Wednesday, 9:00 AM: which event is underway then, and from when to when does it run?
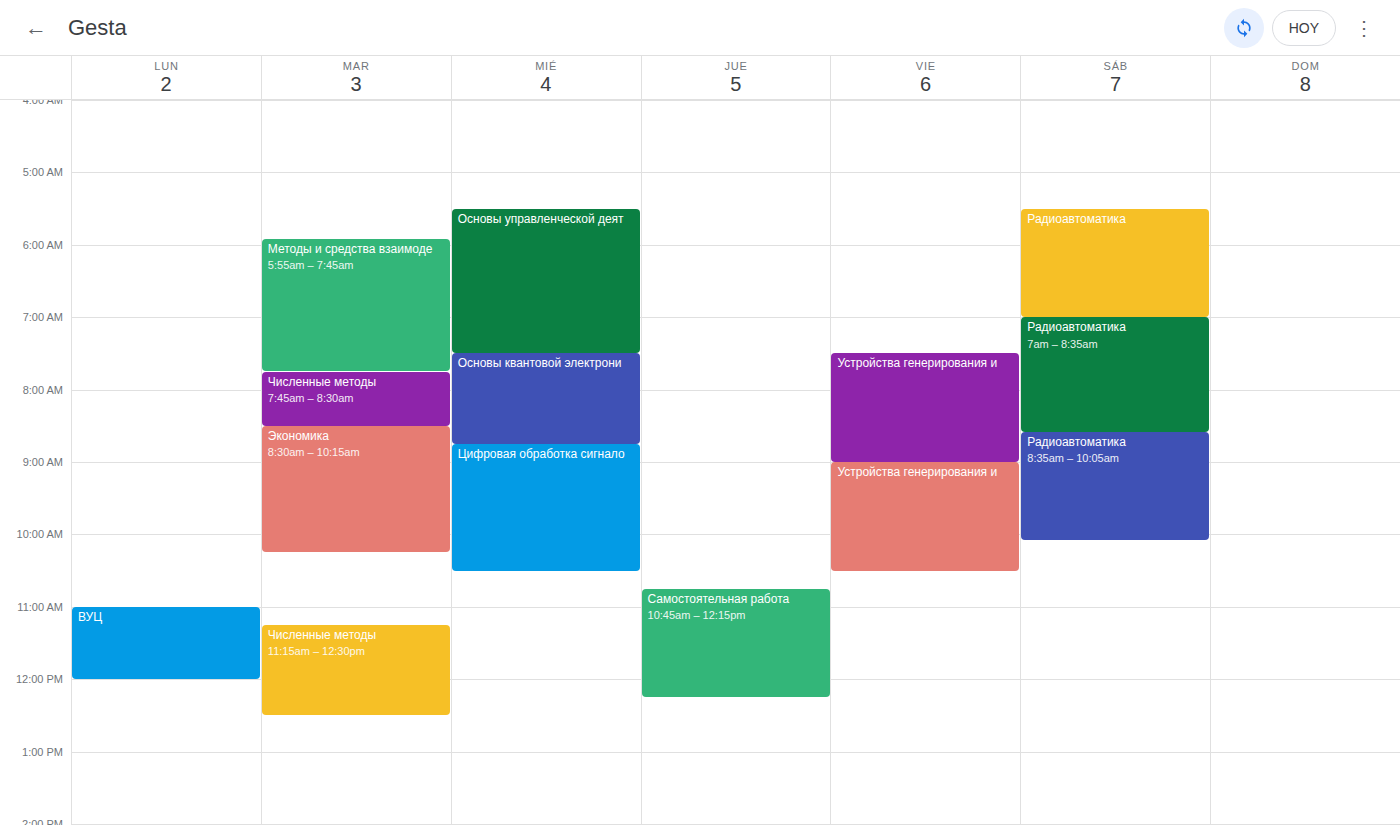
"Цифровая обработка сигнало", 8:45 AM to 10:30 AM